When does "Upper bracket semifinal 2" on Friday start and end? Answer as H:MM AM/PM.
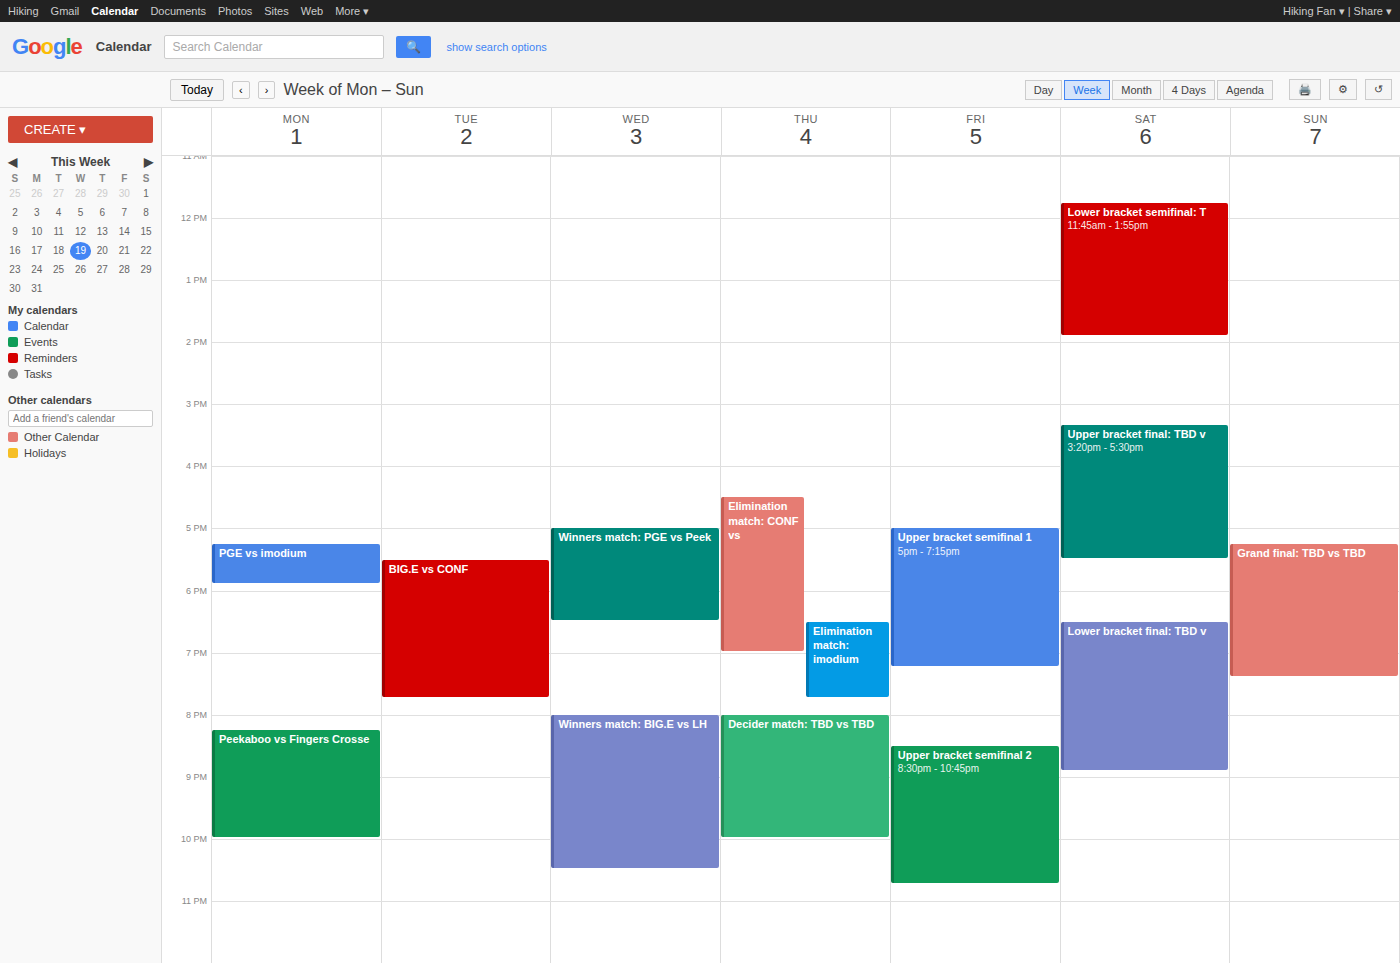
8:30 PM to 10:45 PM